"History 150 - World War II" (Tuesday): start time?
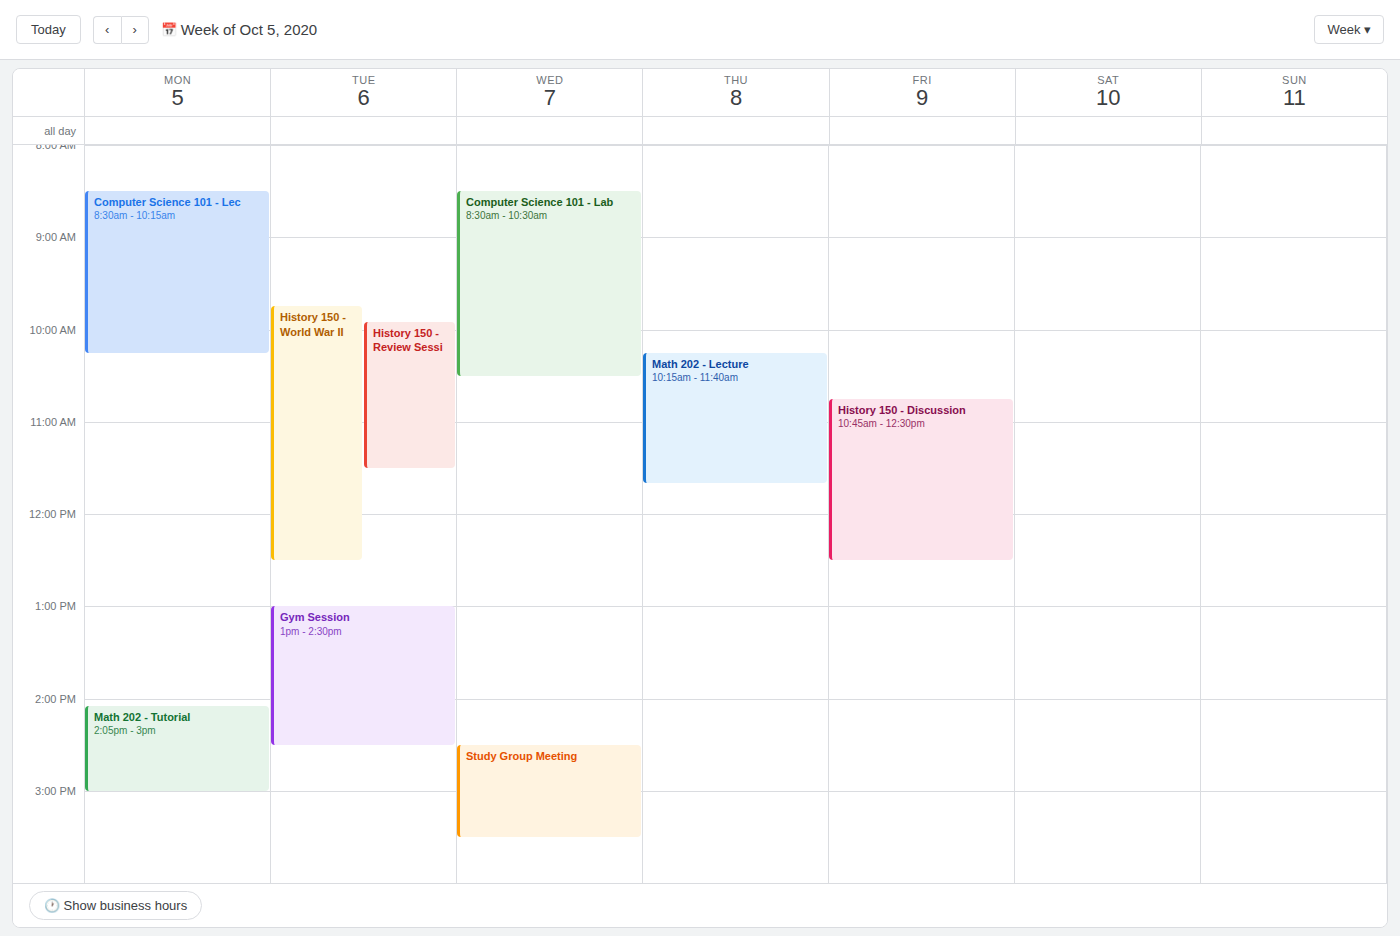
9:45 AM